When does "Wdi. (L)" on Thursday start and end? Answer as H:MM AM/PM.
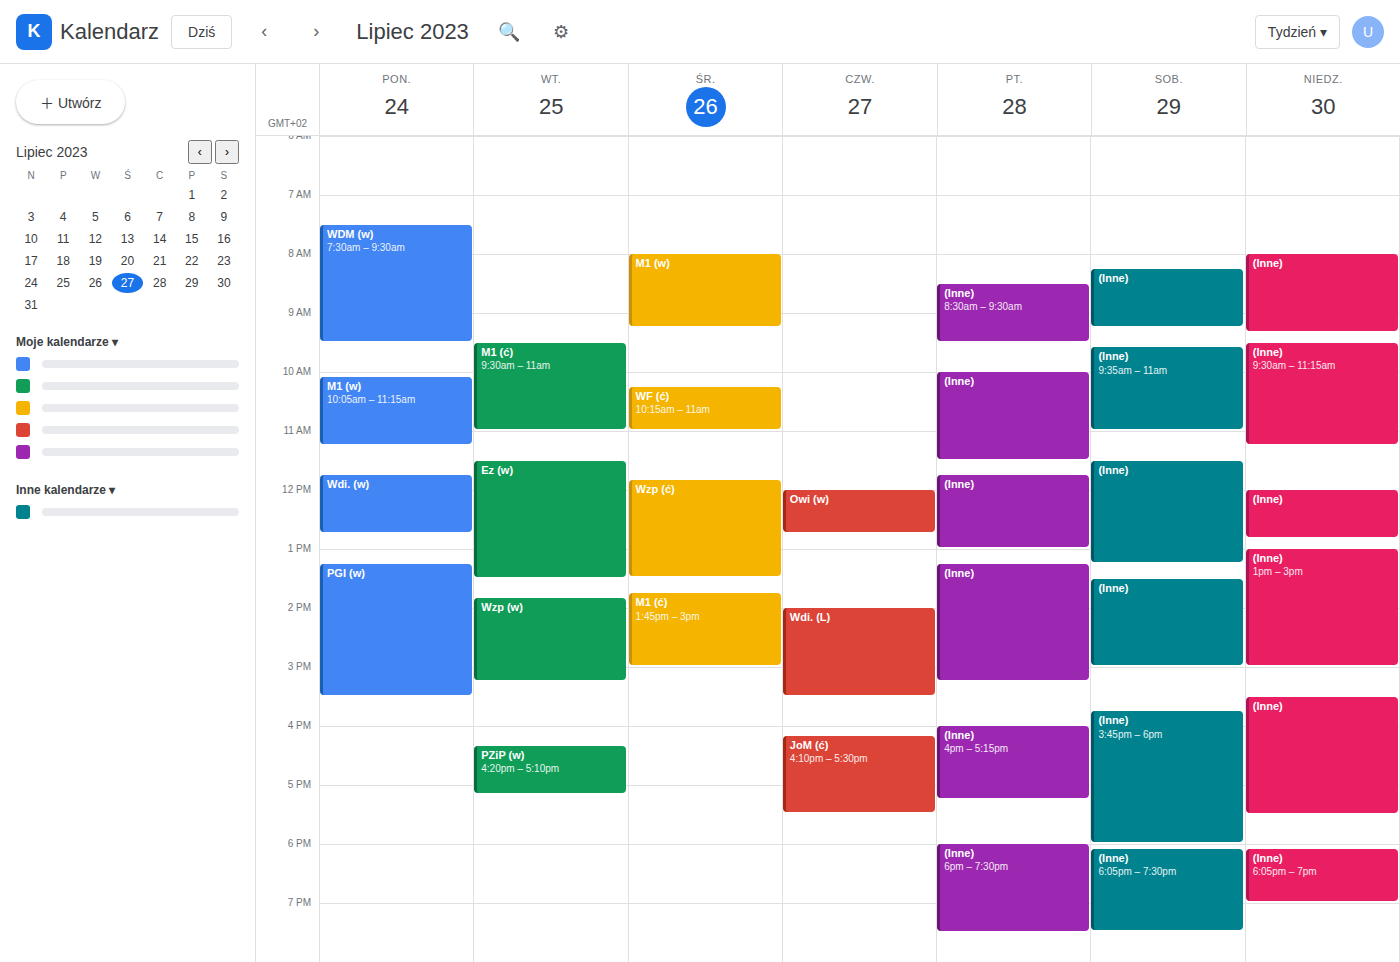
2:00 PM to 3:30 PM